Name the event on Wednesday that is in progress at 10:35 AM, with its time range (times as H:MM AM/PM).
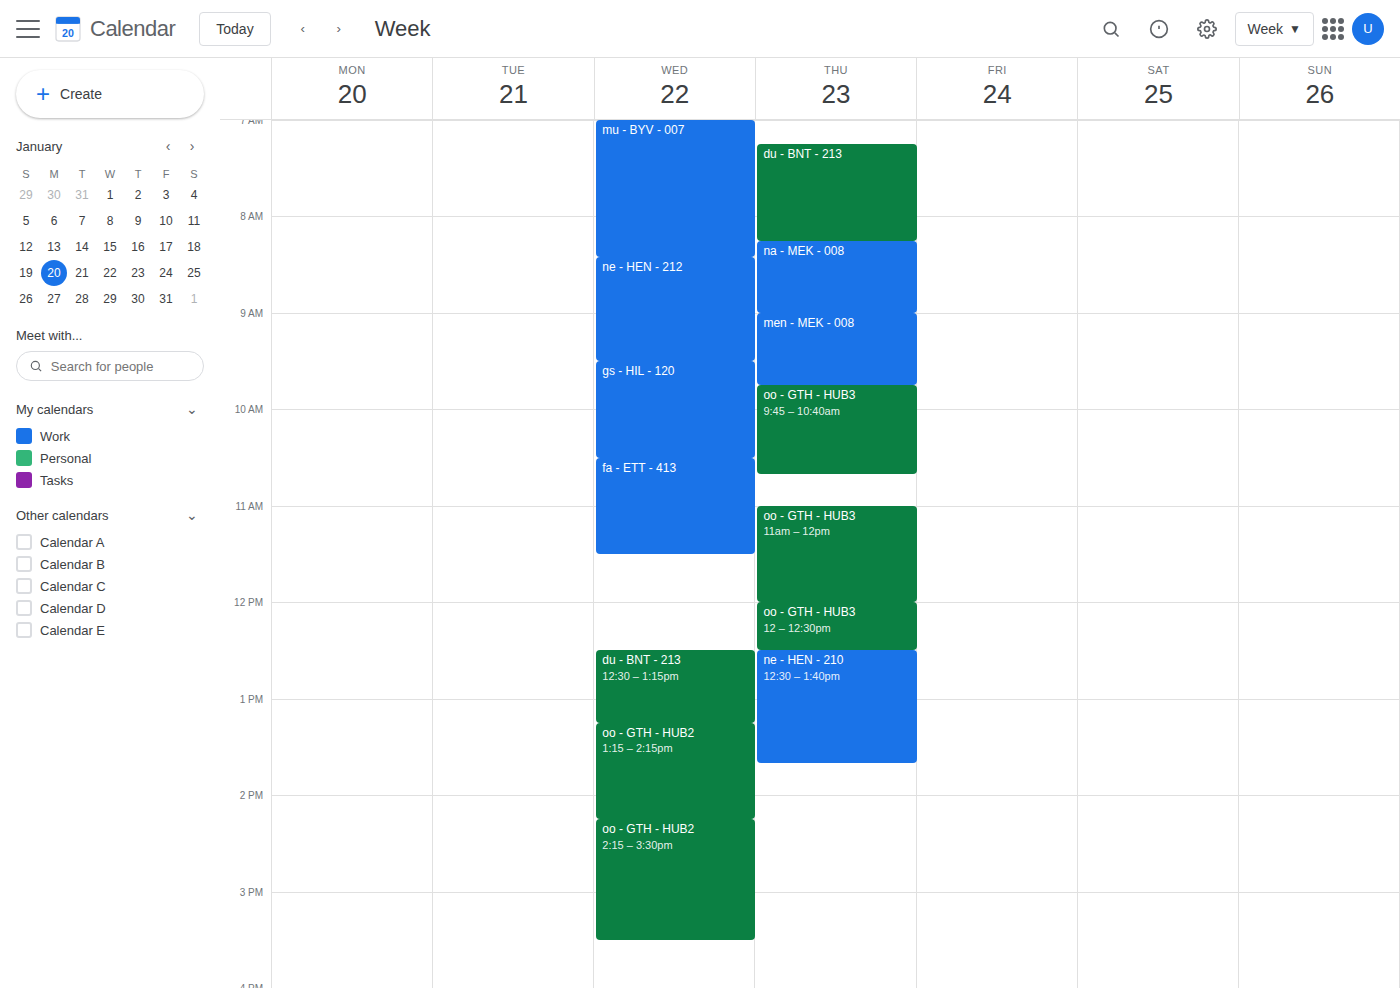
"fa - ETT - 413", 10:30 AM to 11:30 AM